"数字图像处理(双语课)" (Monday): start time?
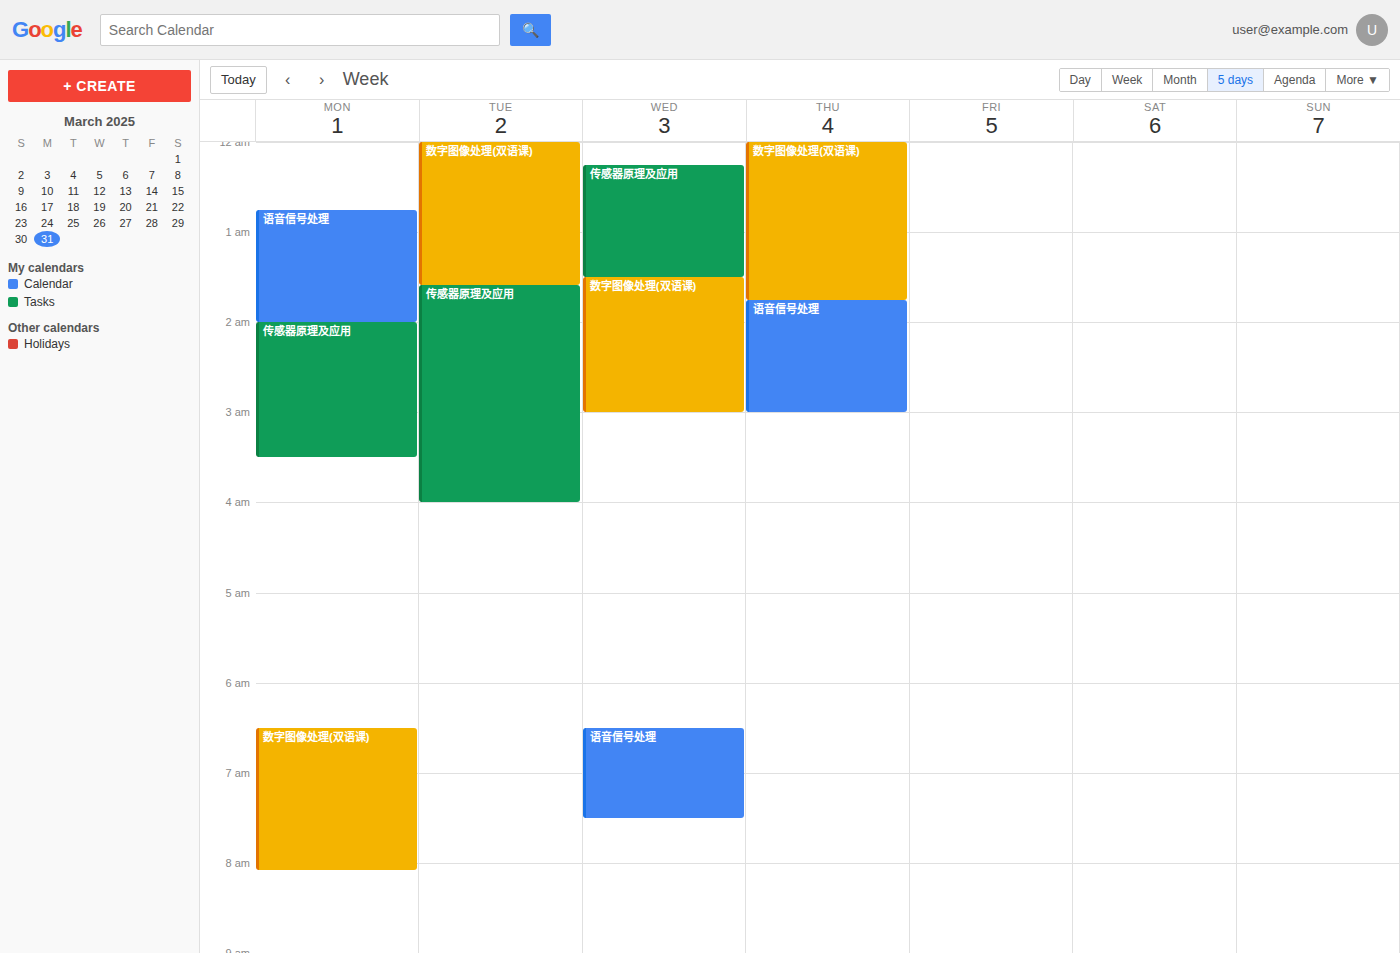
6:30 AM